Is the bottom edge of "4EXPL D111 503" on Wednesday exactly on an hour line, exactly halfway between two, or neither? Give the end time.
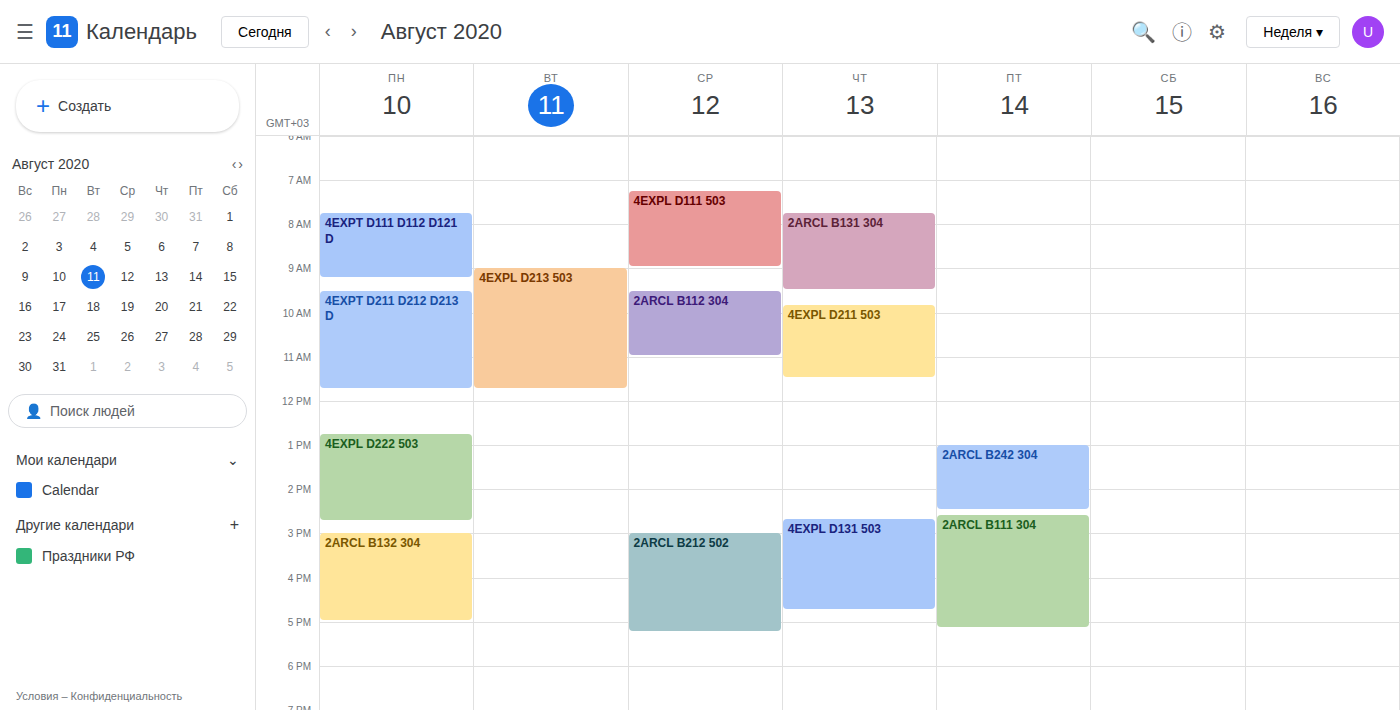
09:00 -- exactly on the 09:00 line.